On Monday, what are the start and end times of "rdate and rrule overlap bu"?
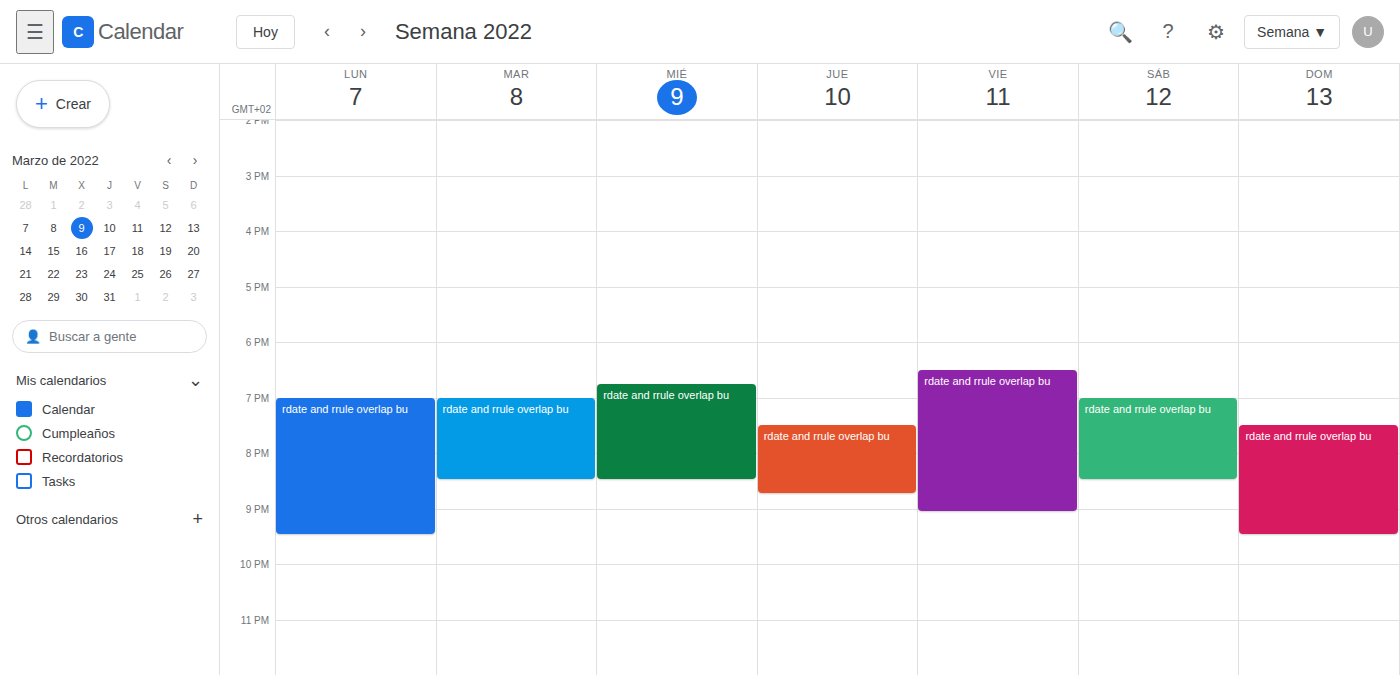
7:00 PM to 9:30 PM